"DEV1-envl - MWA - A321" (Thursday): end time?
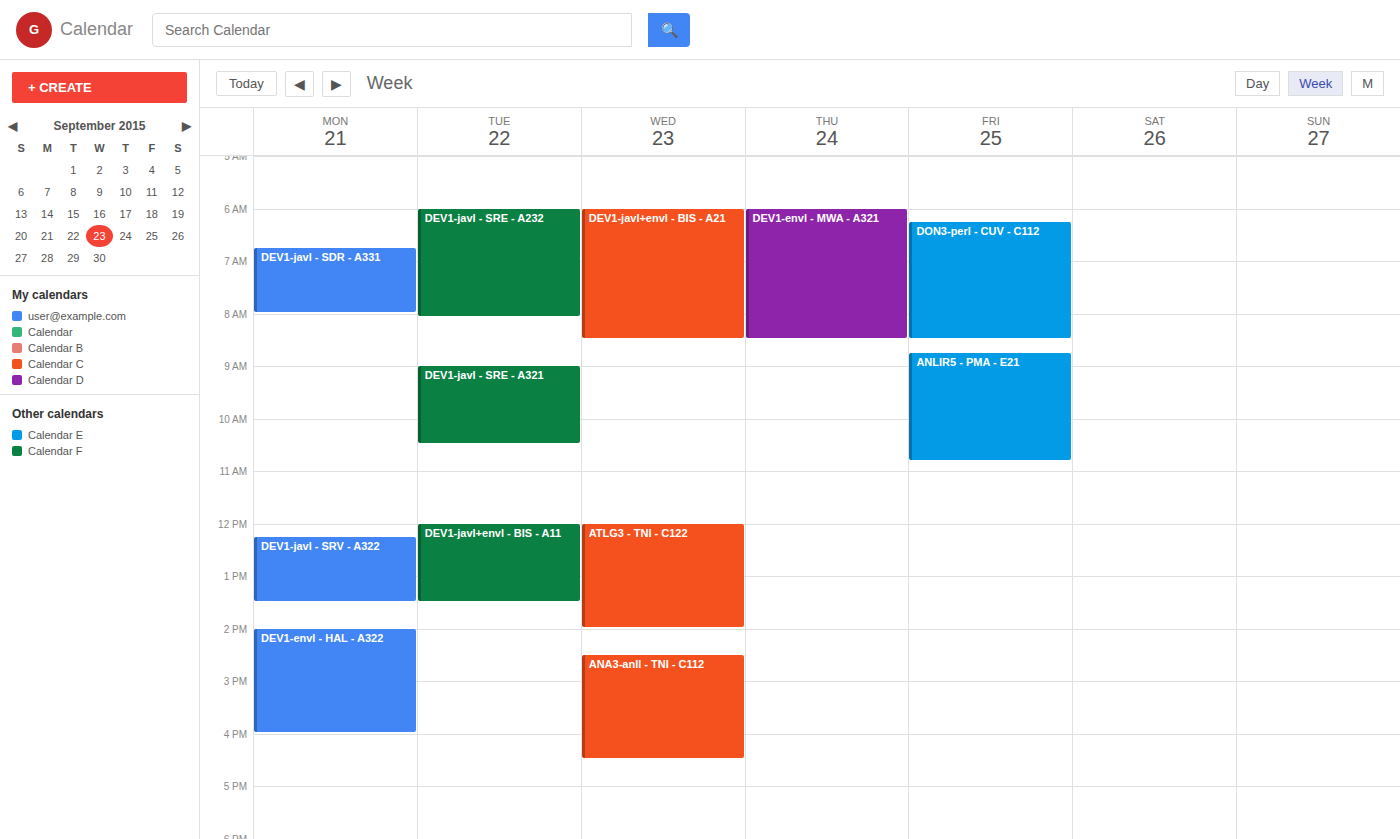
8:30 AM